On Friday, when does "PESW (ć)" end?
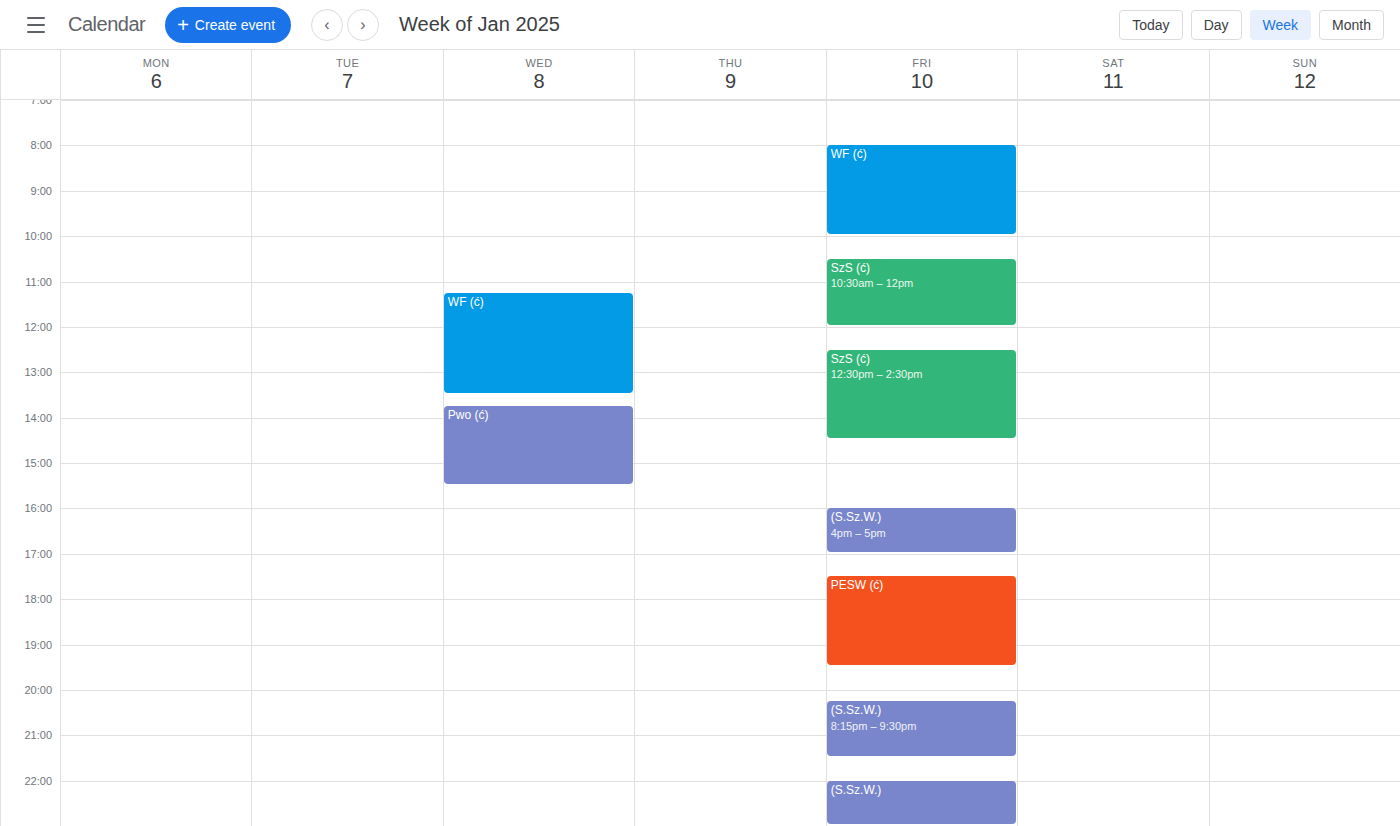
7:30 PM